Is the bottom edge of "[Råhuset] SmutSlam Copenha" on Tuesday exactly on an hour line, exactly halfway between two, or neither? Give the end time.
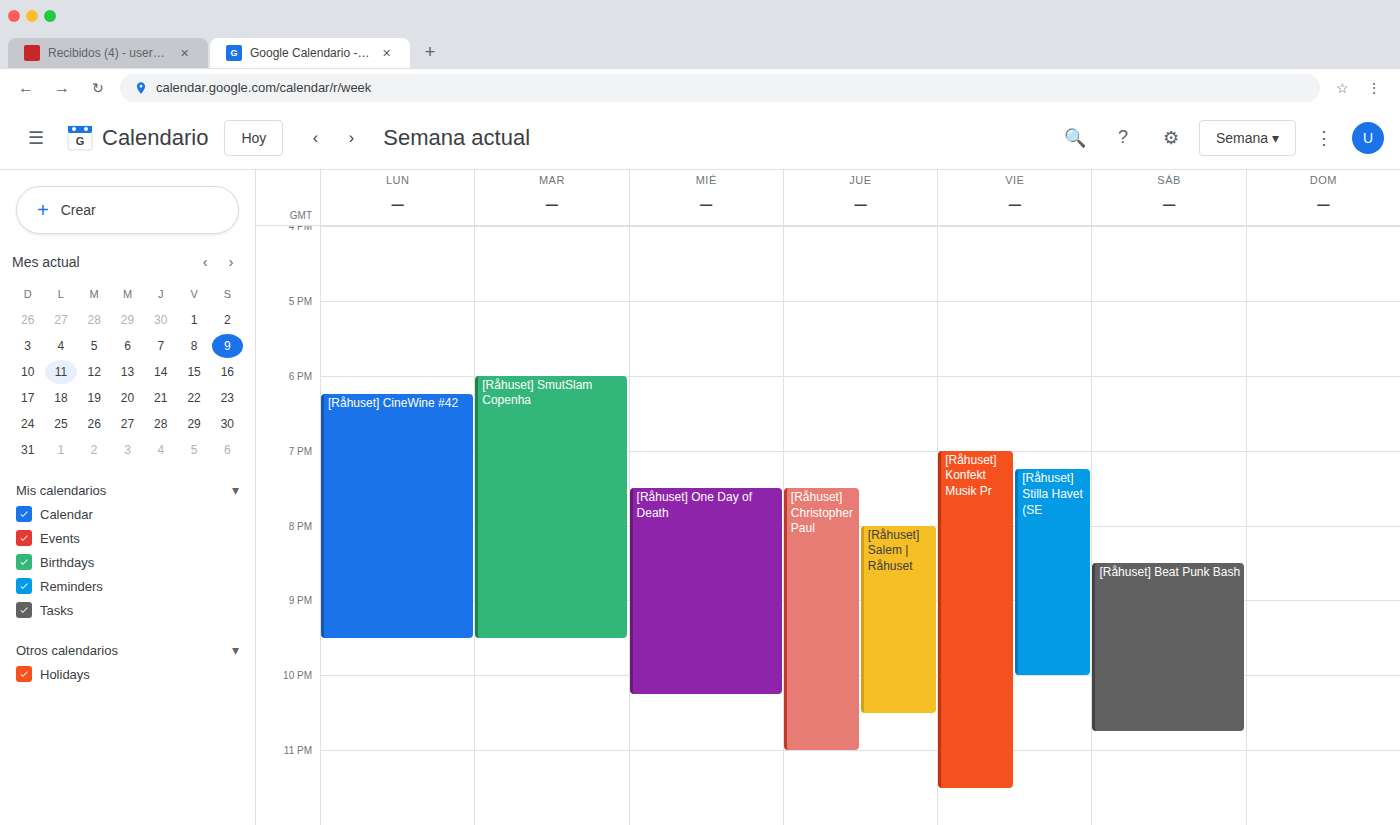
9:30 PM -- halfway between the 9 PM and 10 PM lines.